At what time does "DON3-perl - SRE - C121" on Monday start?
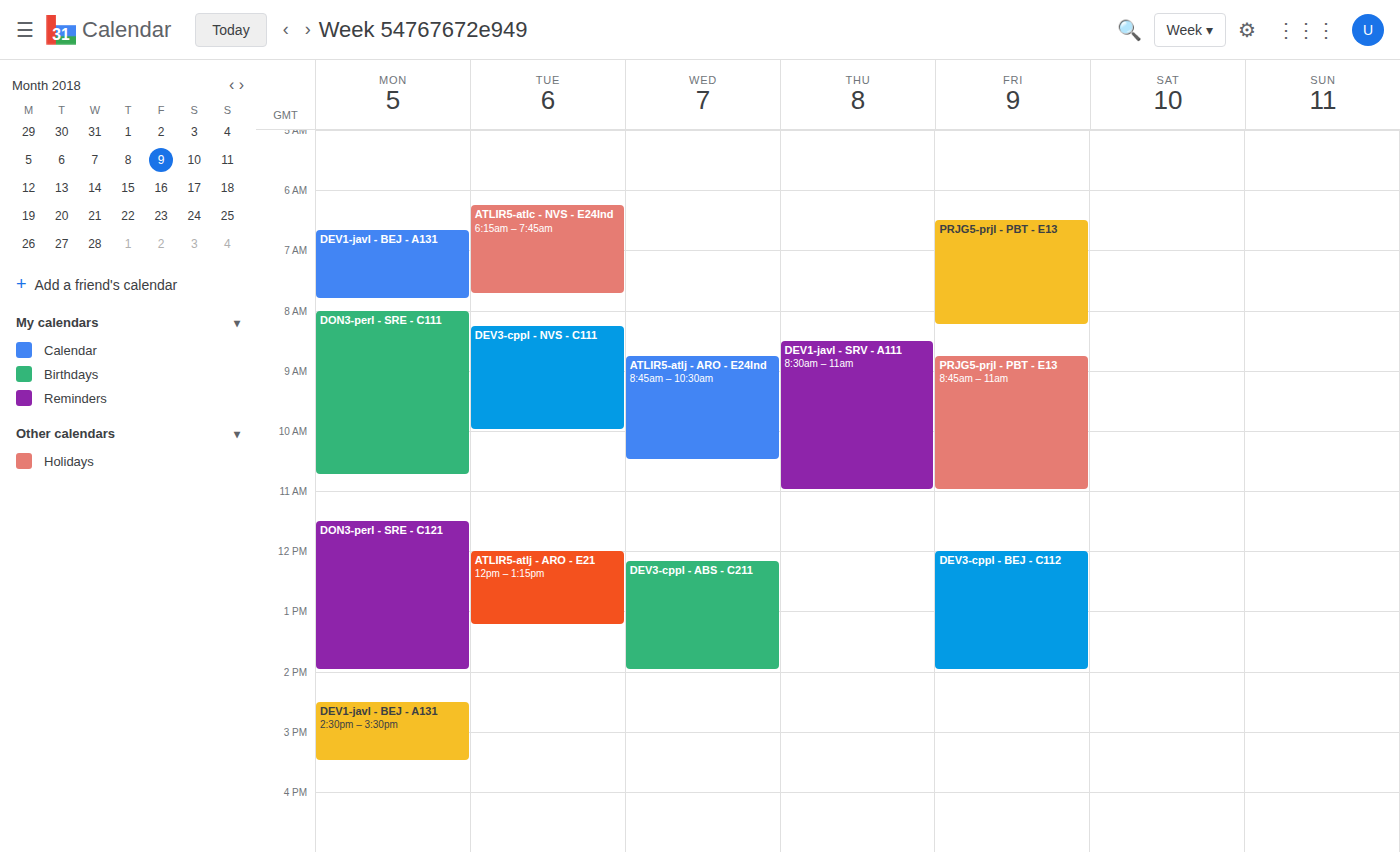
11:30 AM